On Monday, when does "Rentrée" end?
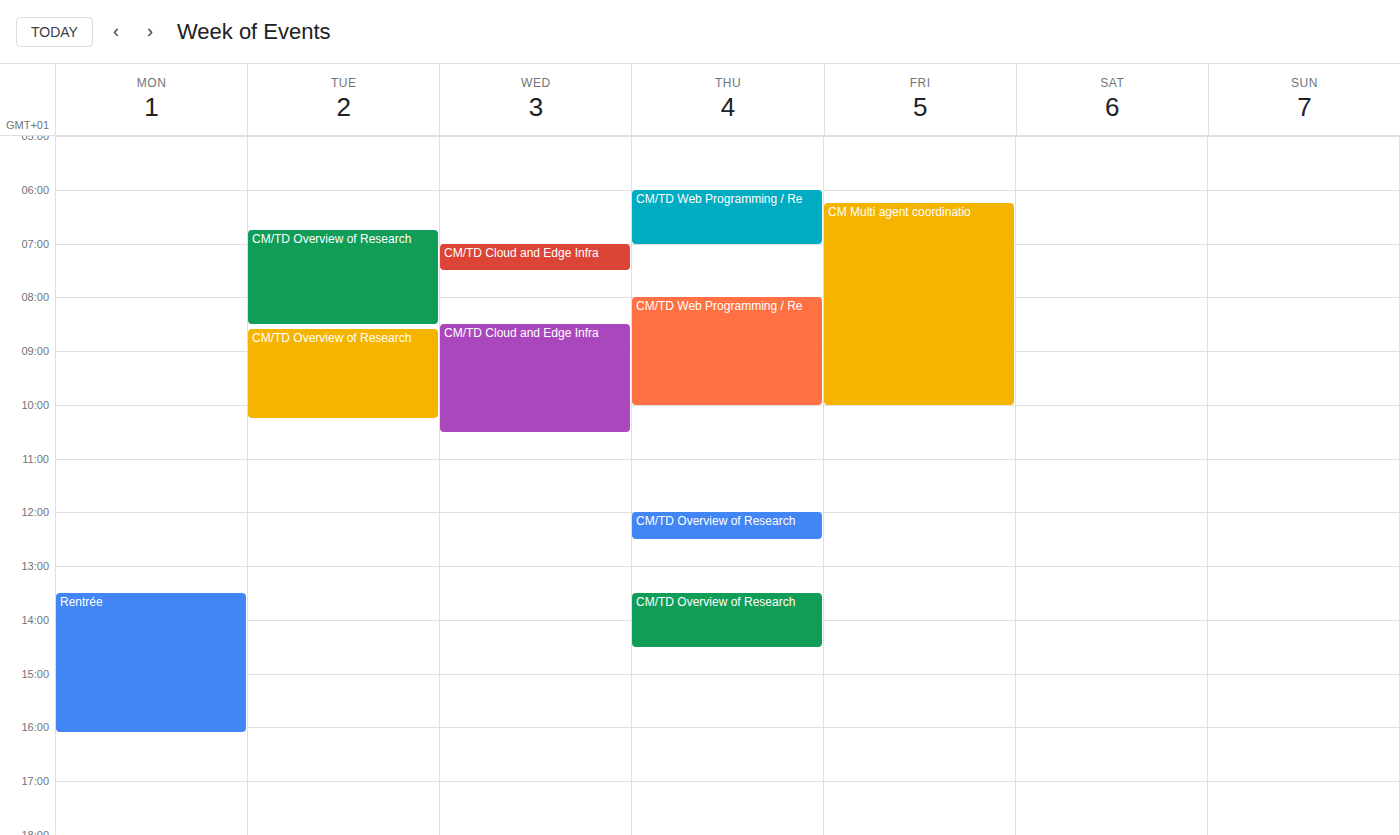
4:05 PM